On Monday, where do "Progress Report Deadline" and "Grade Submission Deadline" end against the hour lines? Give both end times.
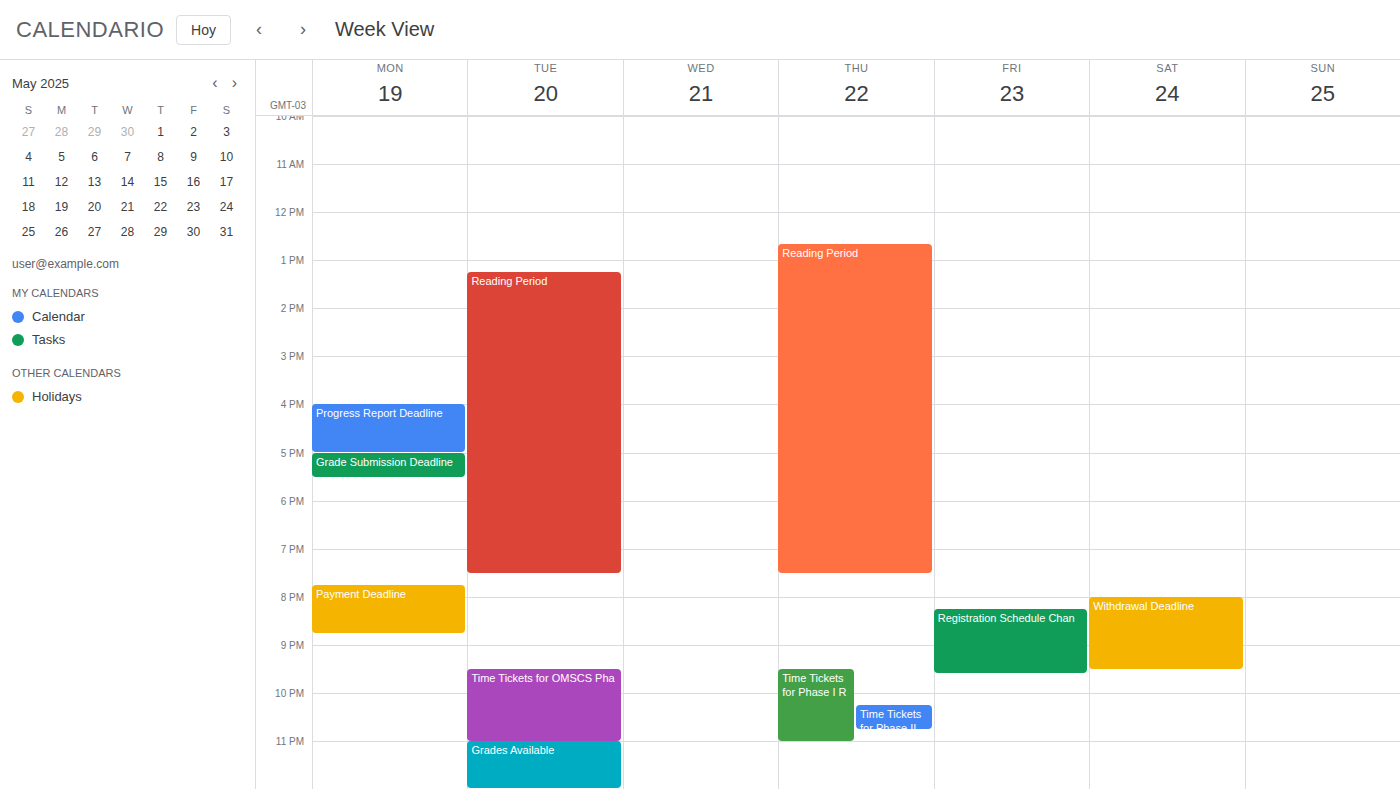
"Progress Report Deadline": 5:00 PM, exactly on the 5 PM line. "Grade Submission Deadline": 5:30 PM, halfway between the 5 PM and 6 PM lines.